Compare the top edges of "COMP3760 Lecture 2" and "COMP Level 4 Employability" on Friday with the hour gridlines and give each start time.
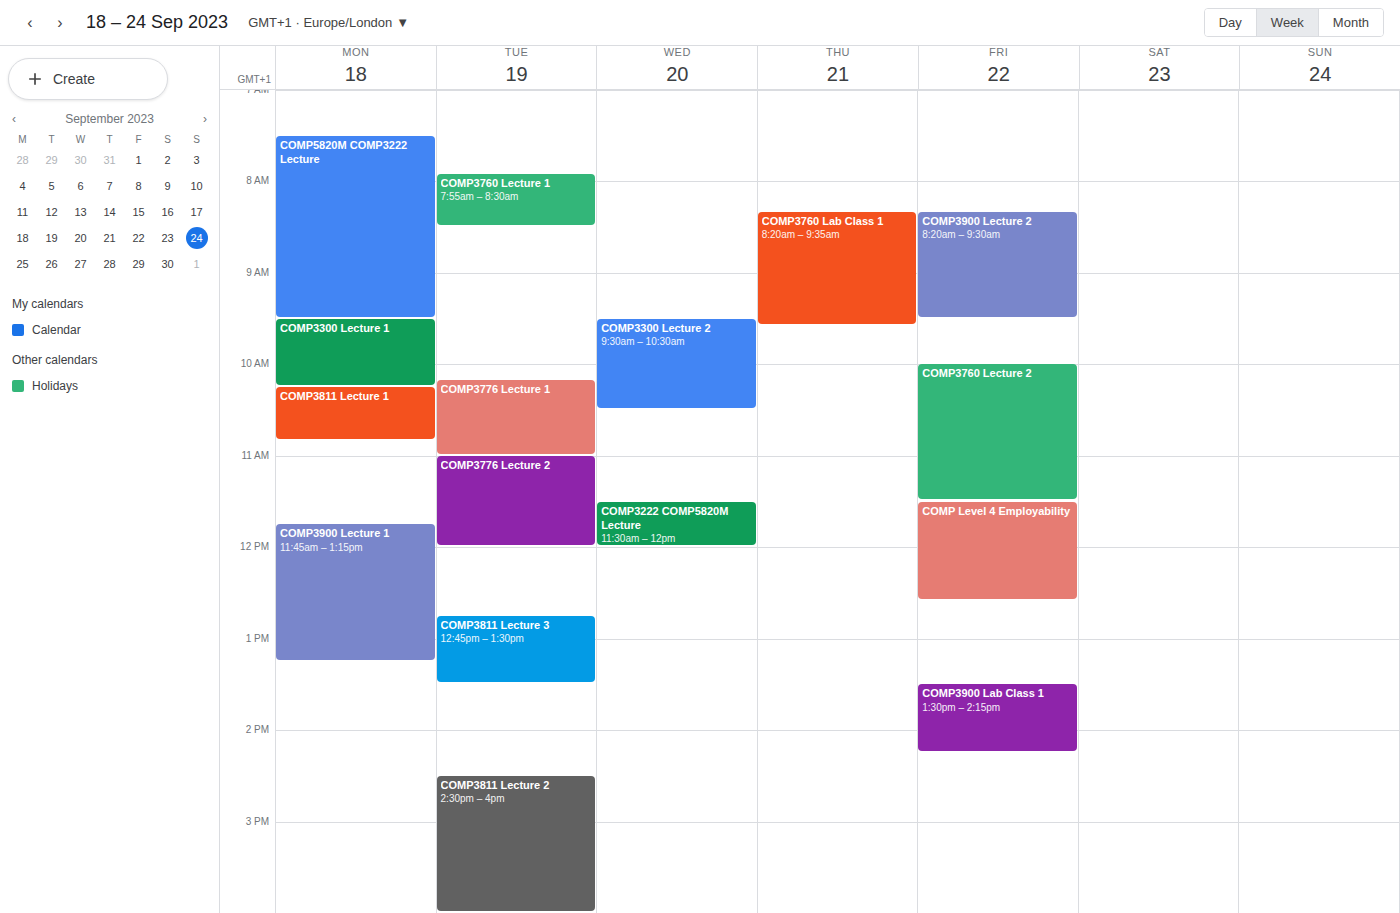
"COMP3760 Lecture 2": 10:00 AM, exactly on the 10 AM line. "COMP Level 4 Employability": 11:30 AM, halfway between the 11 AM and 12 PM lines.